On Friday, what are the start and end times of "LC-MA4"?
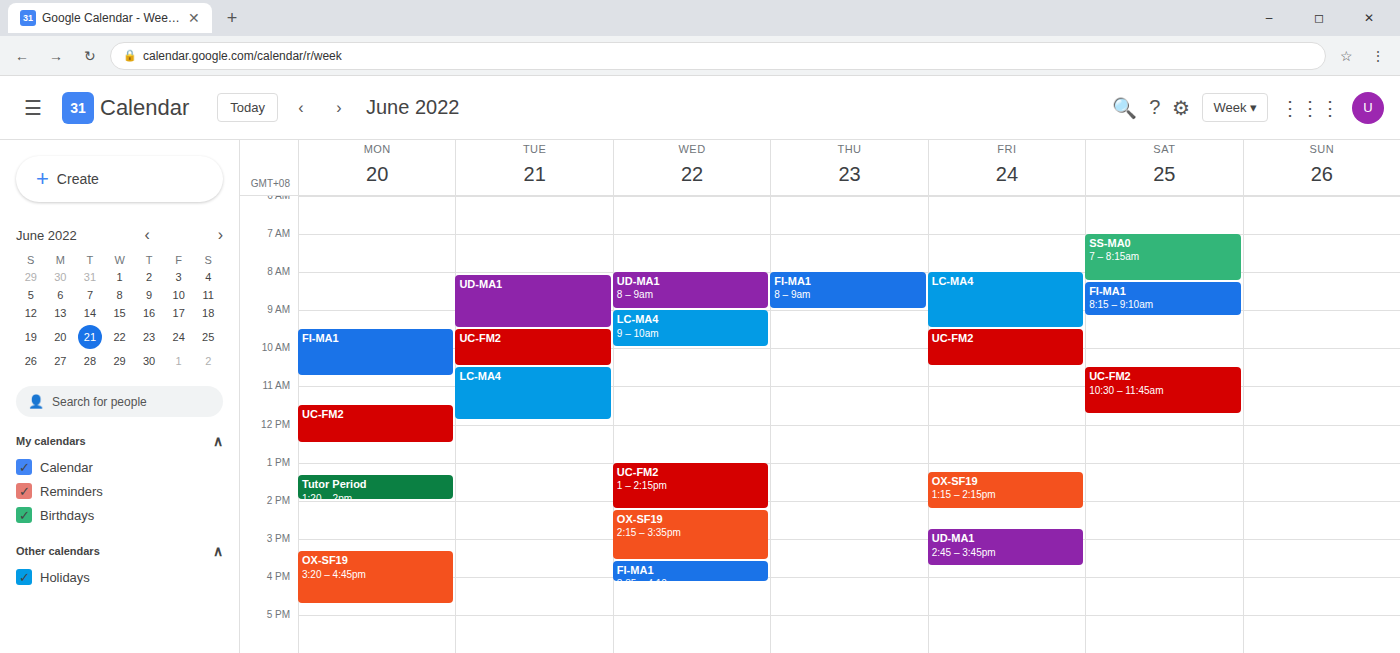
08:00 to 09:30